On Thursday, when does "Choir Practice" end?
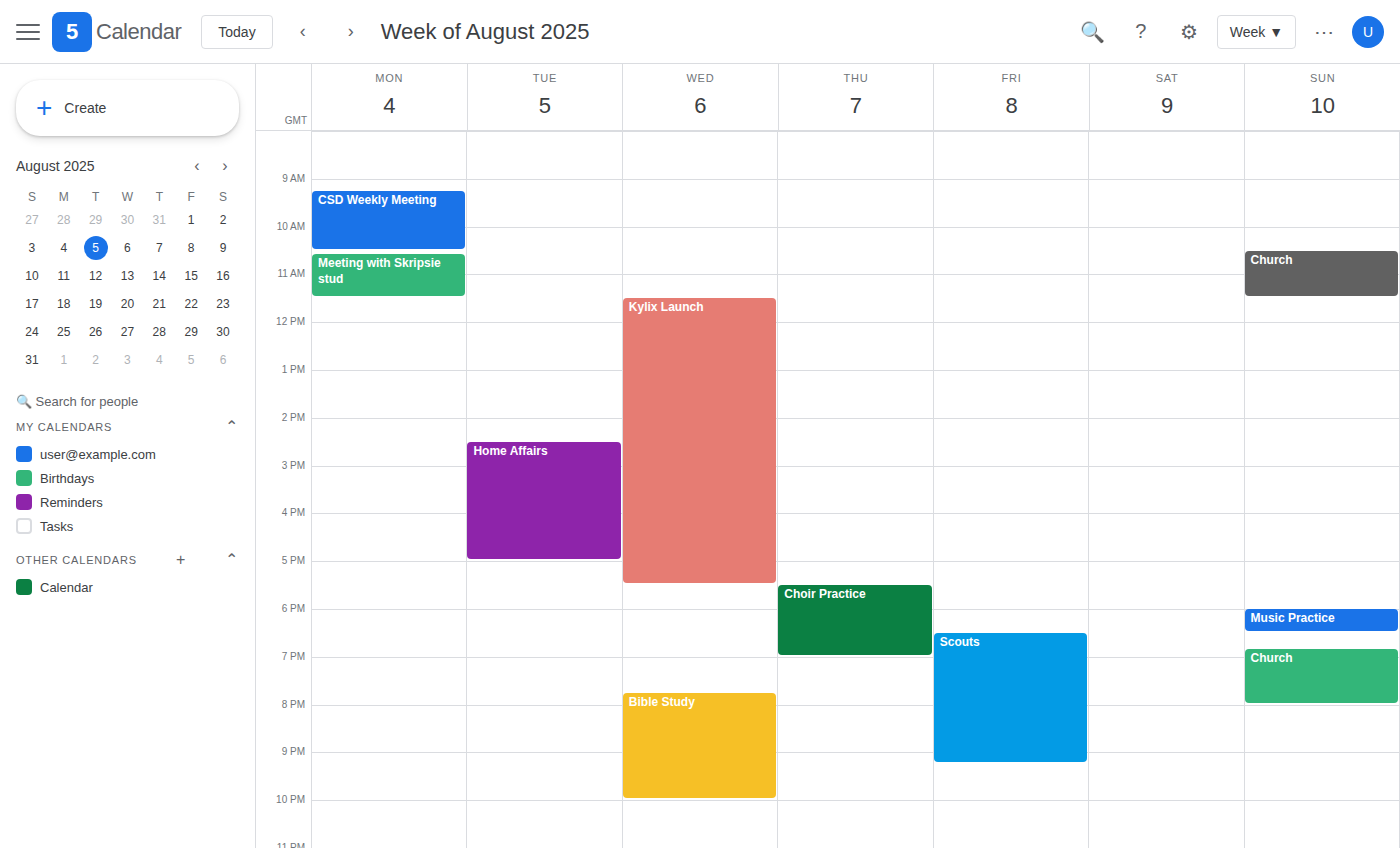
7:00 PM